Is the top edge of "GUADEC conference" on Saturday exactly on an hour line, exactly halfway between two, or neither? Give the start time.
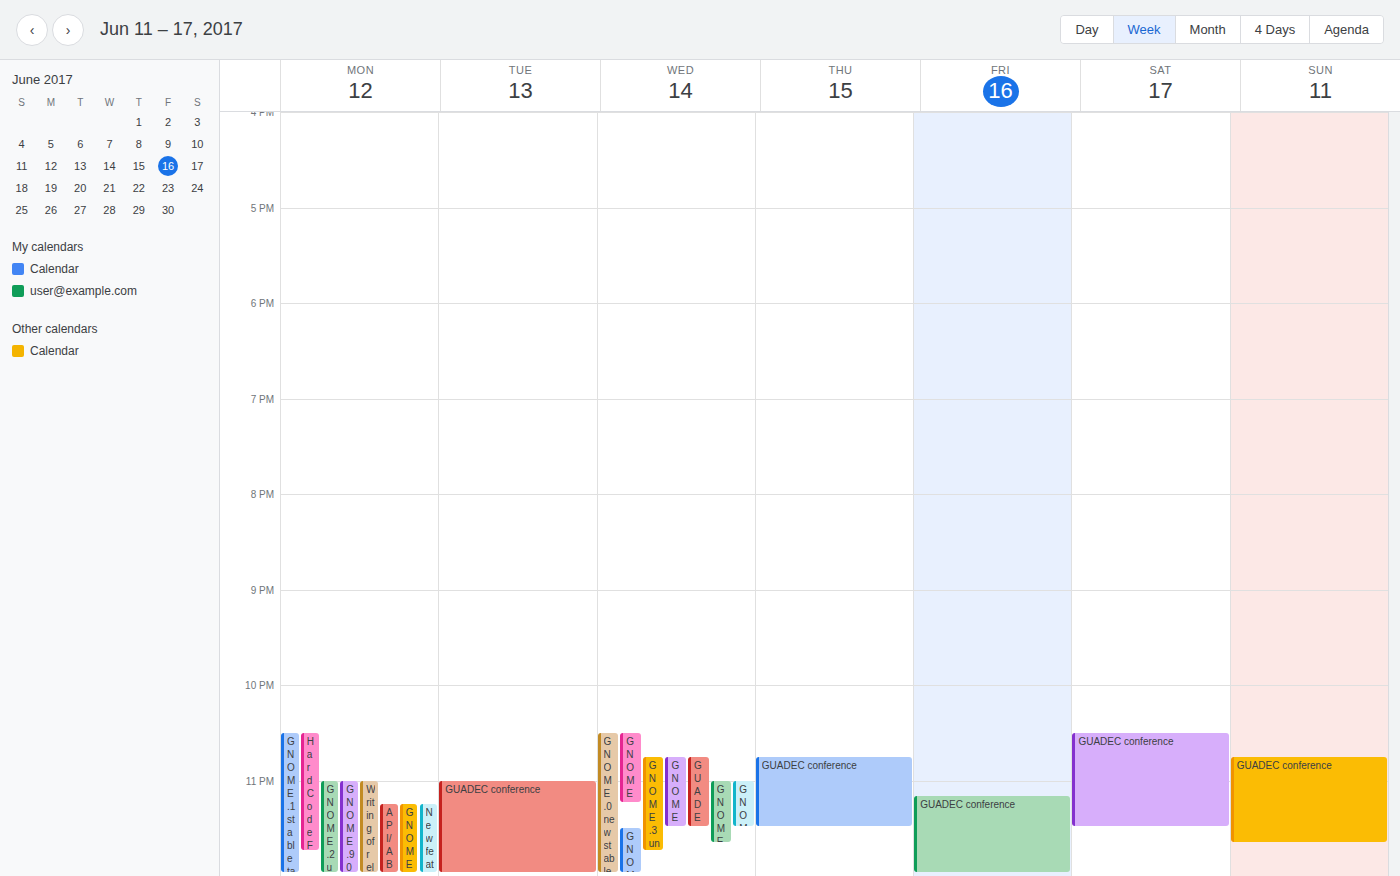
10:30 PM -- halfway between the 10 PM and 11 PM lines.